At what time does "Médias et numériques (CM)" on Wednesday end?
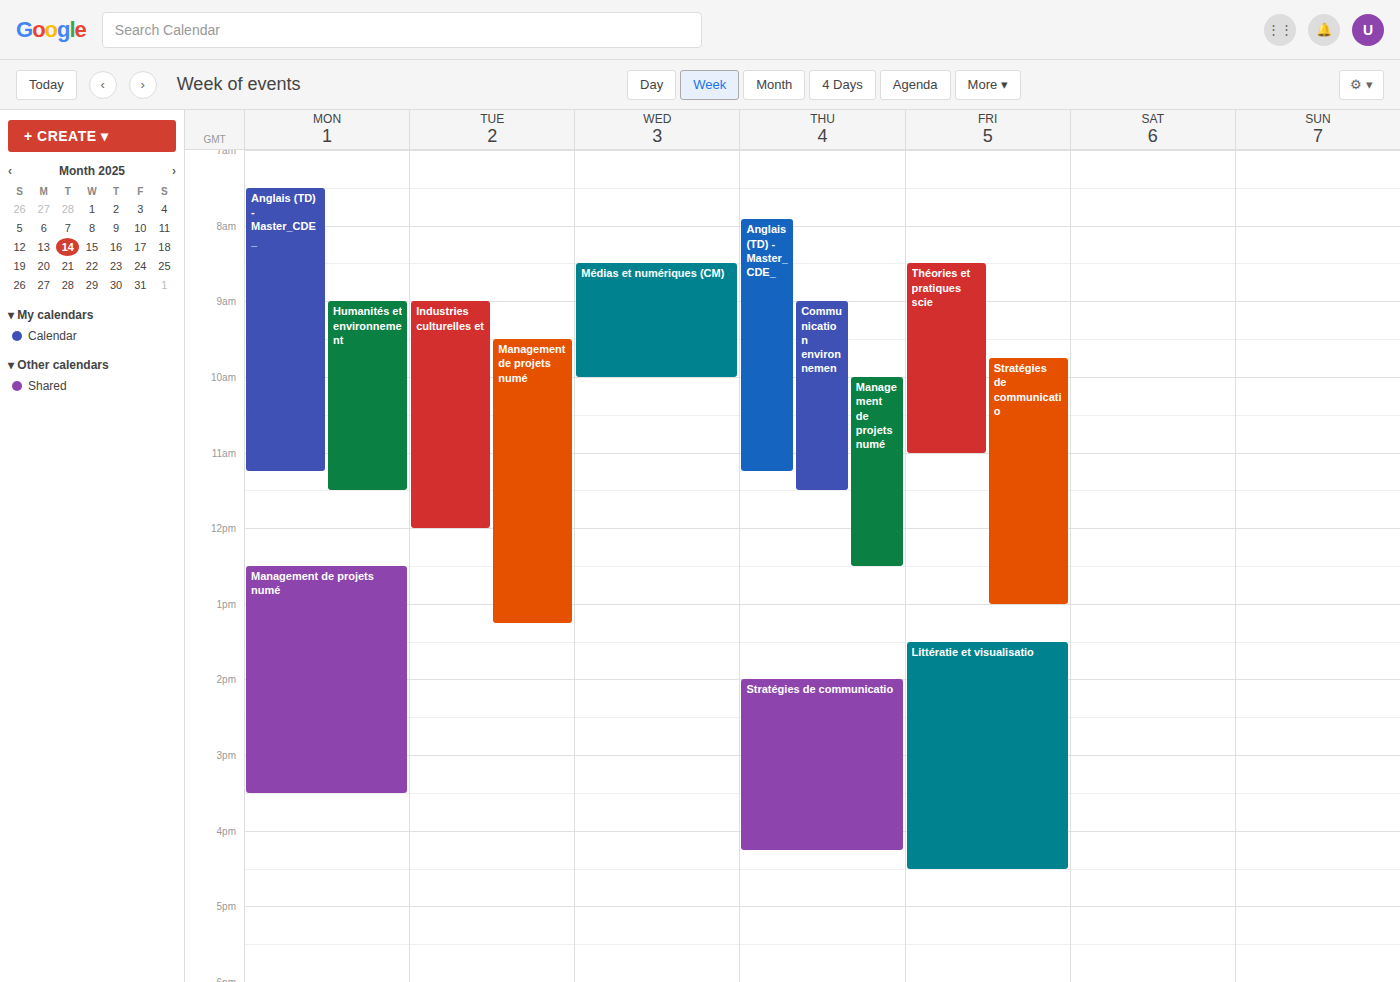
10:00 AM